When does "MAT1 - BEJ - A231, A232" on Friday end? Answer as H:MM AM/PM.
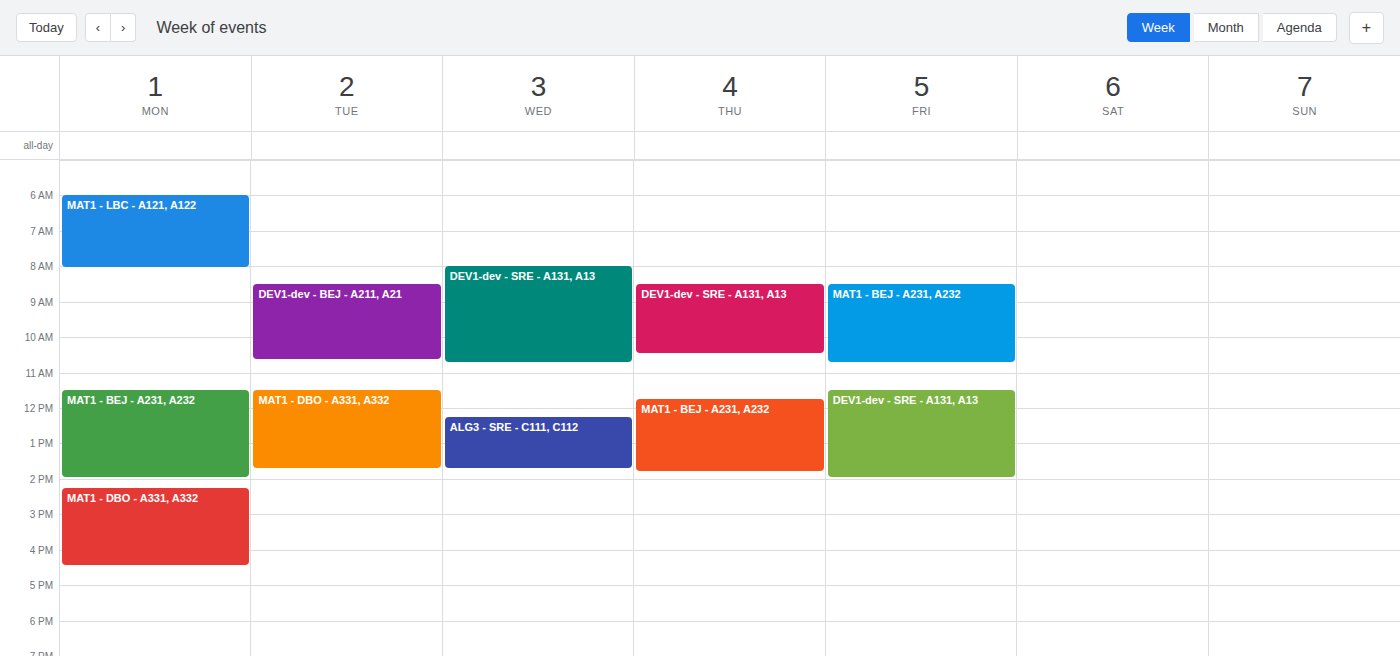
10:45 AM